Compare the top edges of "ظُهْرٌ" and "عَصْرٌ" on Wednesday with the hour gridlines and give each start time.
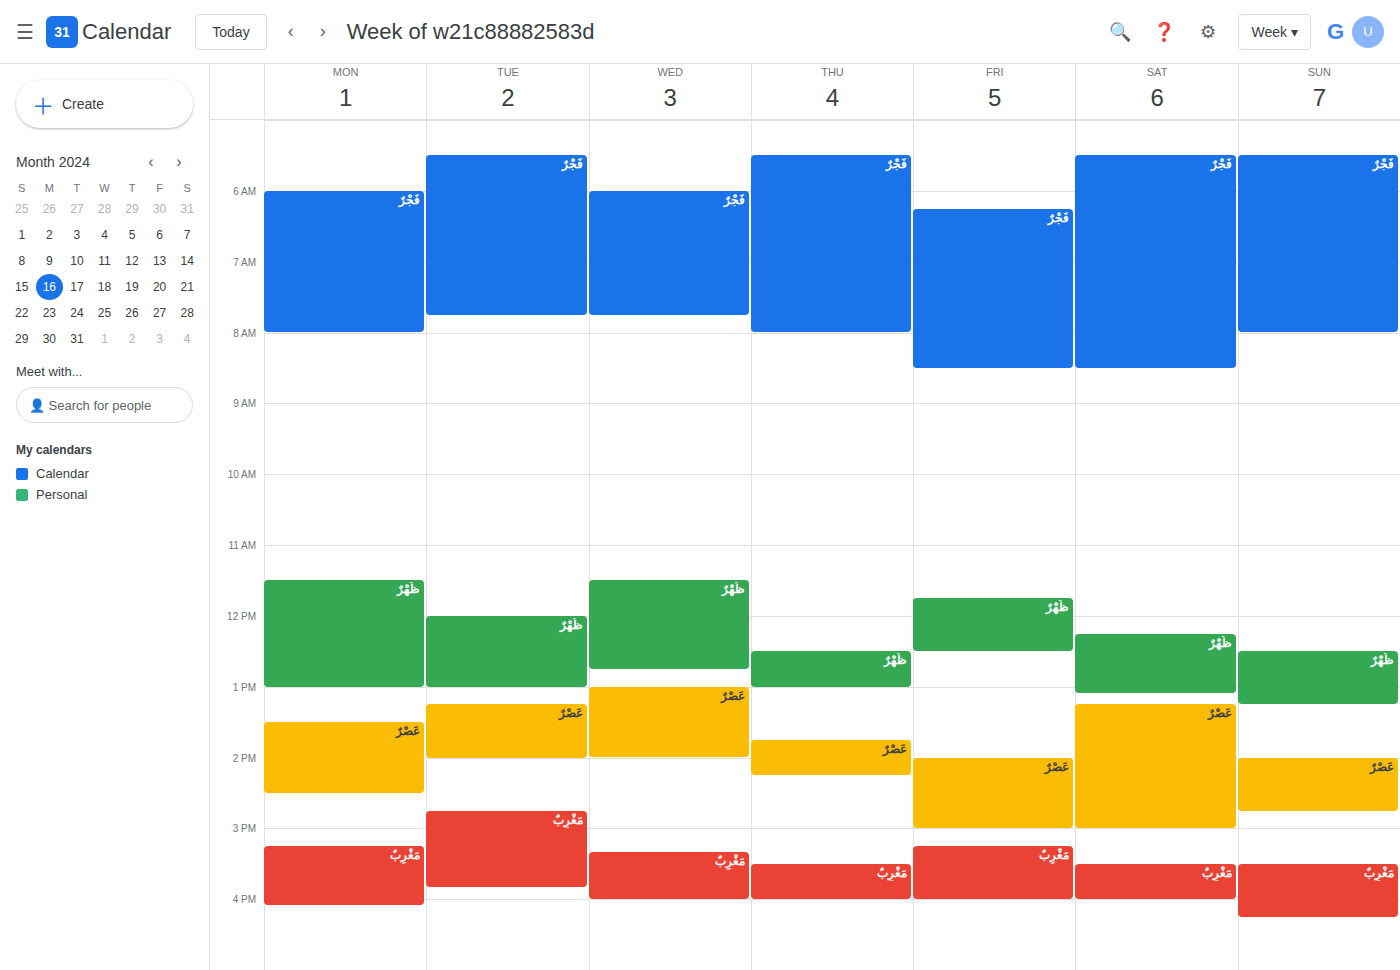
"ظُهْرٌ": 11:30 AM, halfway between the 11 AM and 12 PM lines. "عَصْرٌ": 1:00 PM, exactly on the 1 PM line.